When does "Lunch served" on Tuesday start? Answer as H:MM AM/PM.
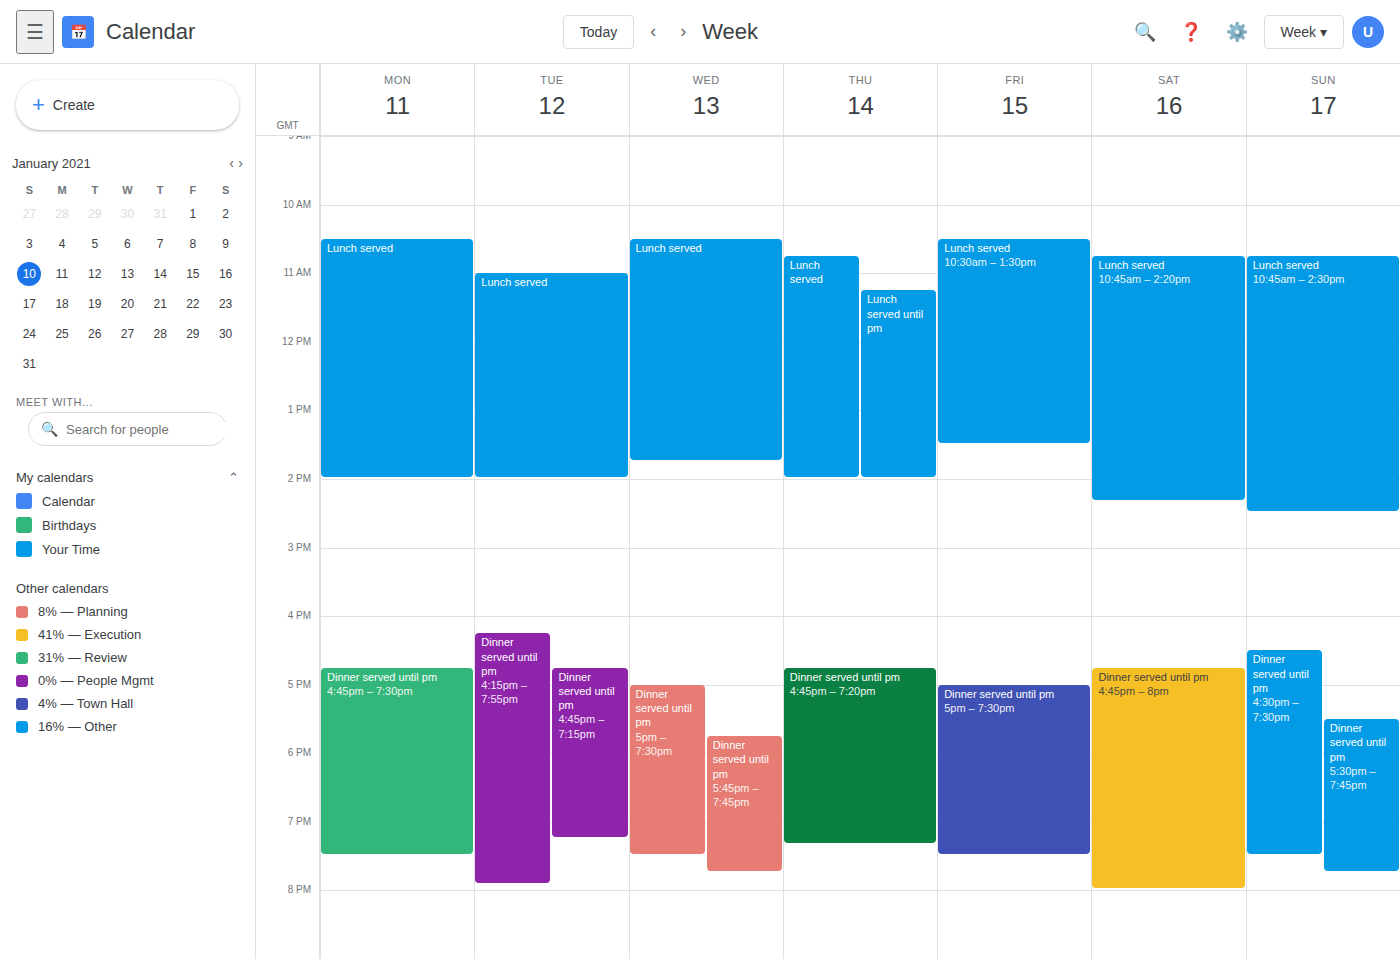
11:00 AM